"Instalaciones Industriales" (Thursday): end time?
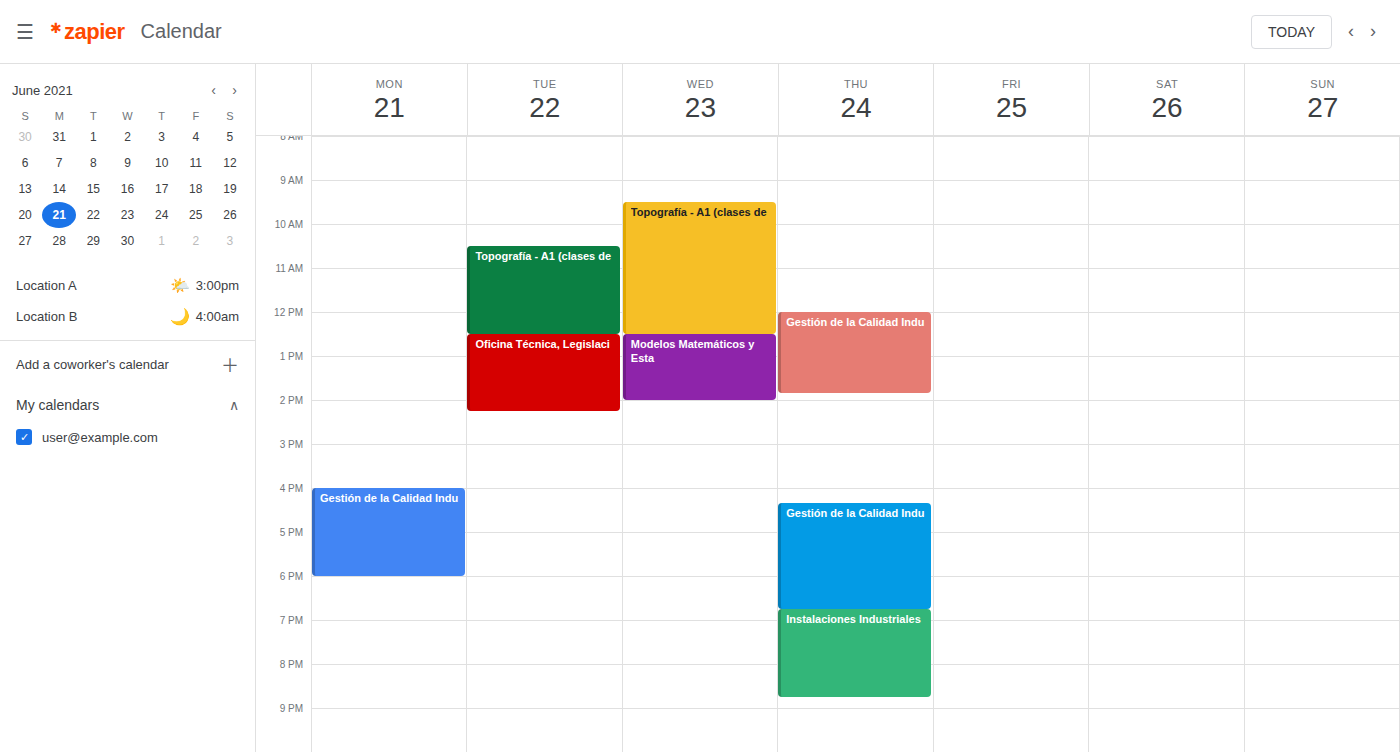
8:45 PM